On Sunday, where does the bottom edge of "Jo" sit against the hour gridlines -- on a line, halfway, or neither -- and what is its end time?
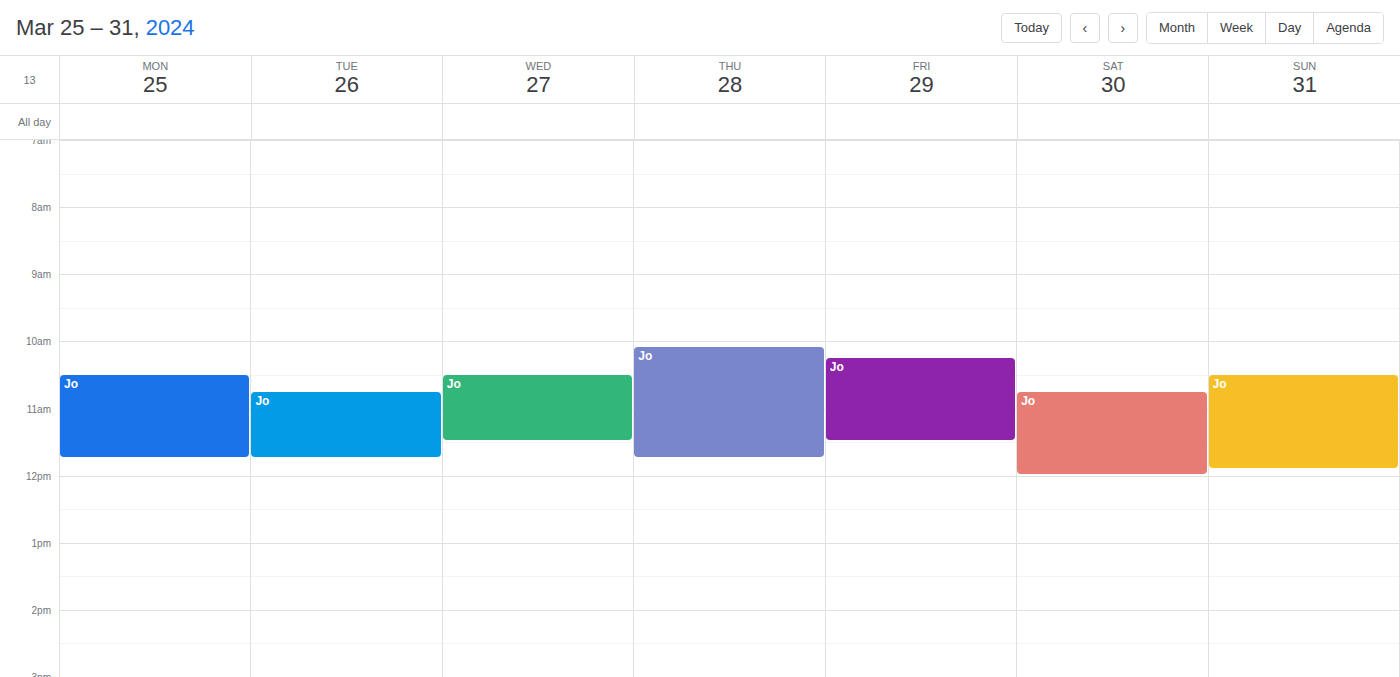
11:55 -- neither: 55 minutes below the 11:00 line and 5 minutes above the 12:00 line.